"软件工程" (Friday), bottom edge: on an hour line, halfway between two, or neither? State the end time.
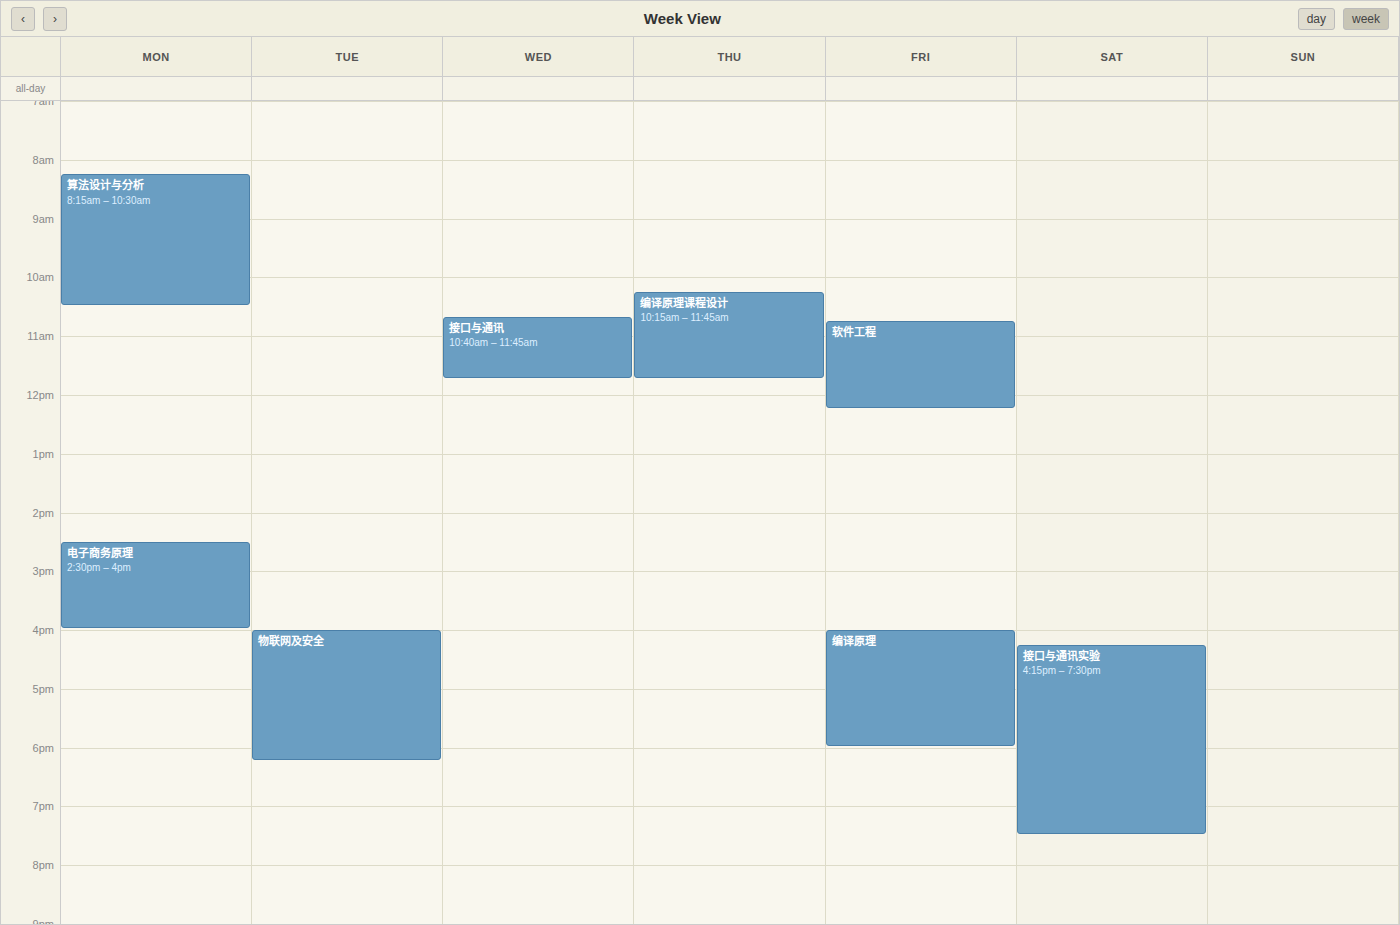
12:15 PM -- neither: a quarter of the way from the 12 PM line to the 1 PM line.